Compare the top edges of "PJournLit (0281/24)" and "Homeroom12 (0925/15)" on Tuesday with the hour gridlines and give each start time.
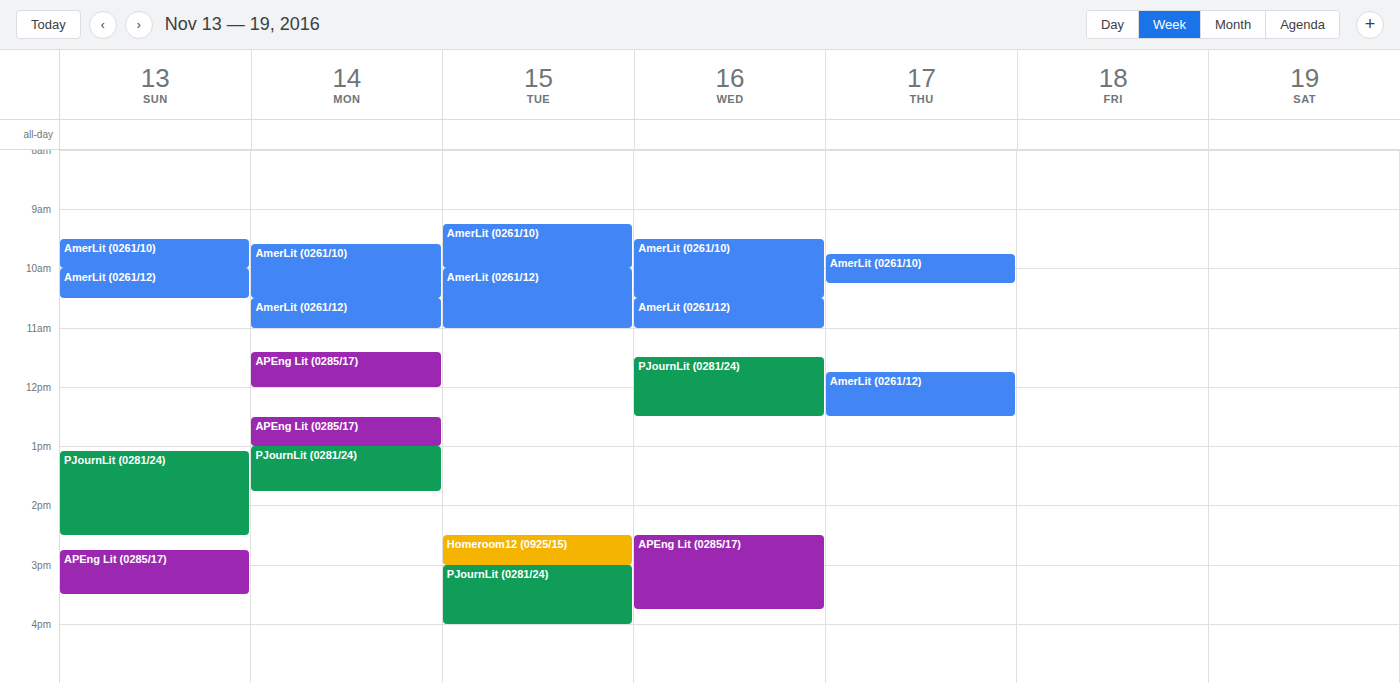
"PJournLit (0281/24)": 3:00 PM, exactly on the 3 PM line. "Homeroom12 (0925/15)": 2:30 PM, halfway between the 2 PM and 3 PM lines.